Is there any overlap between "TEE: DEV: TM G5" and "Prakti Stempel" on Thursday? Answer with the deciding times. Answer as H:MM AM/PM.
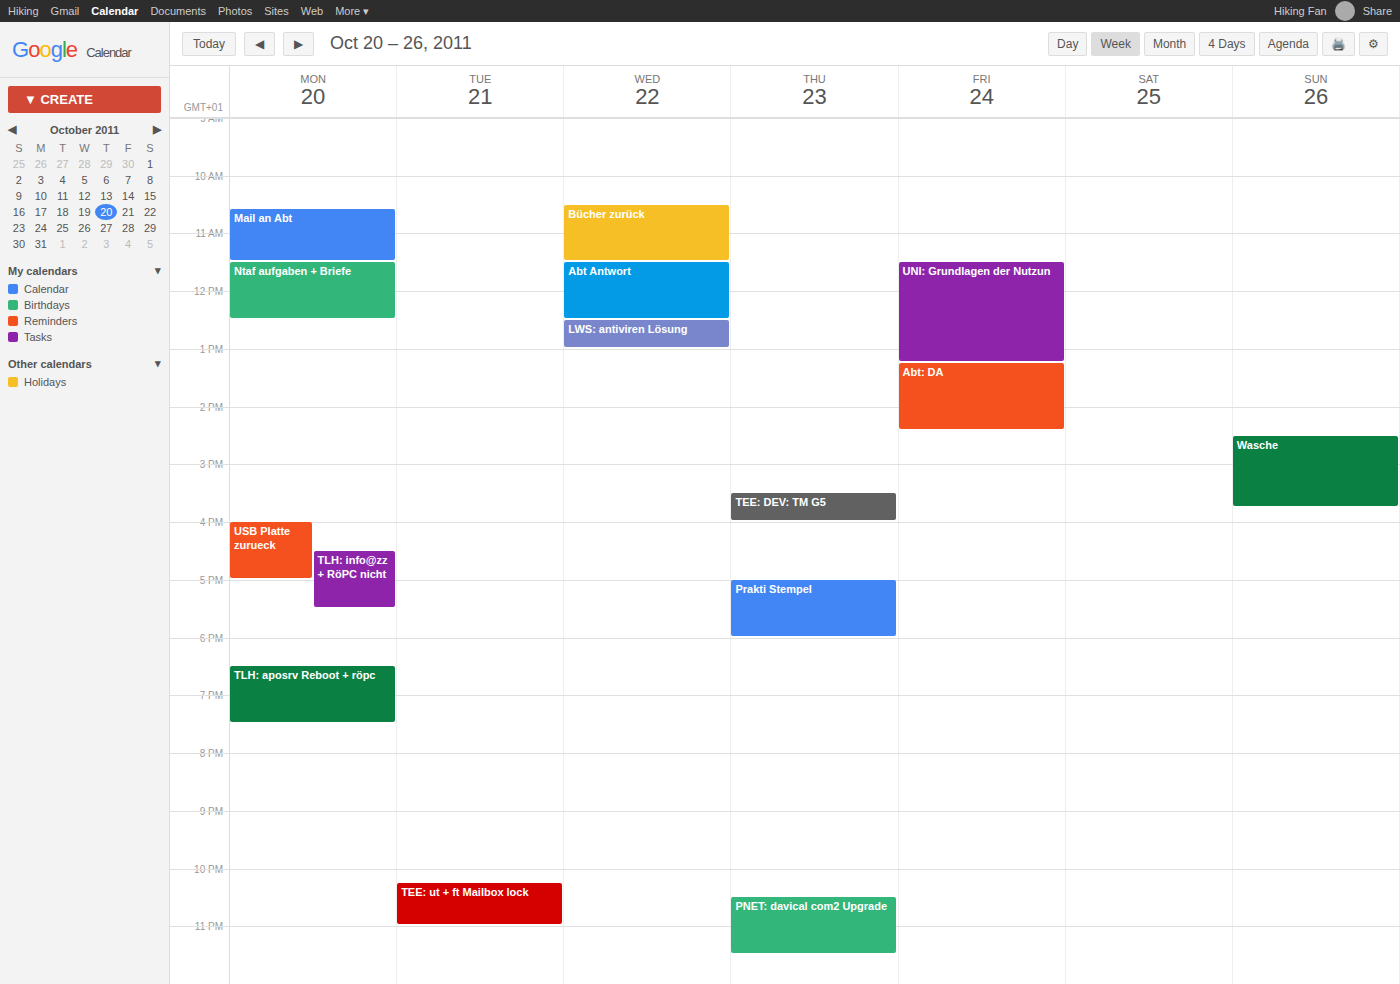
"TEE: DEV: TM G5" ends at 4:00 PM and "Prakti Stempel" starts at 5:00 PM -- no overlap.